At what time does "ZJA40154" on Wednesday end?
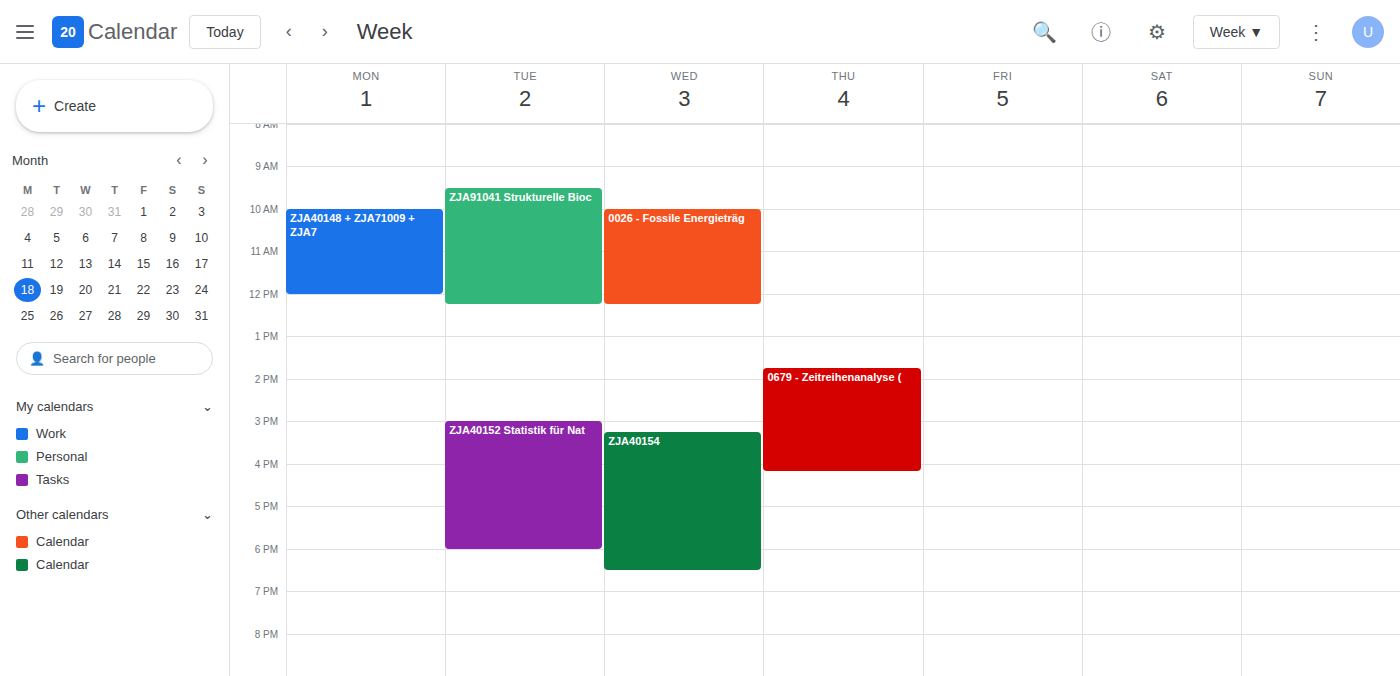
6:30 PM